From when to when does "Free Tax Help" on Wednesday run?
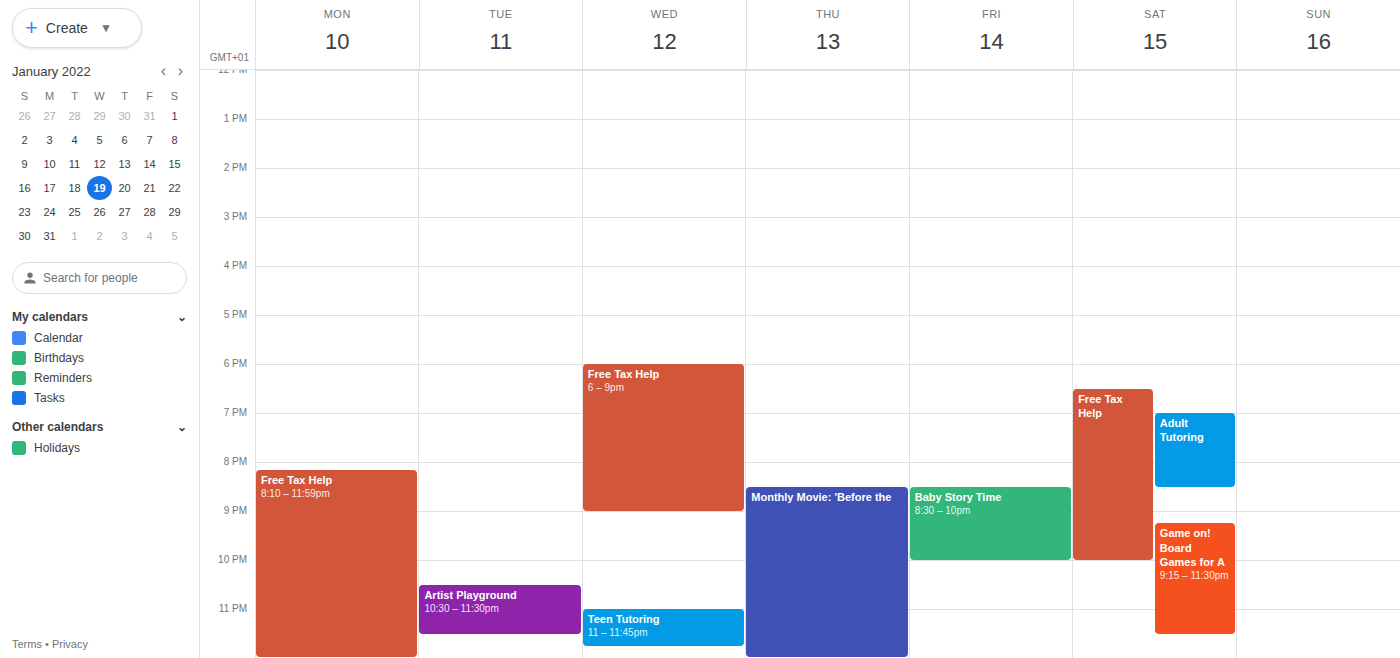
6:00 PM to 9:00 PM